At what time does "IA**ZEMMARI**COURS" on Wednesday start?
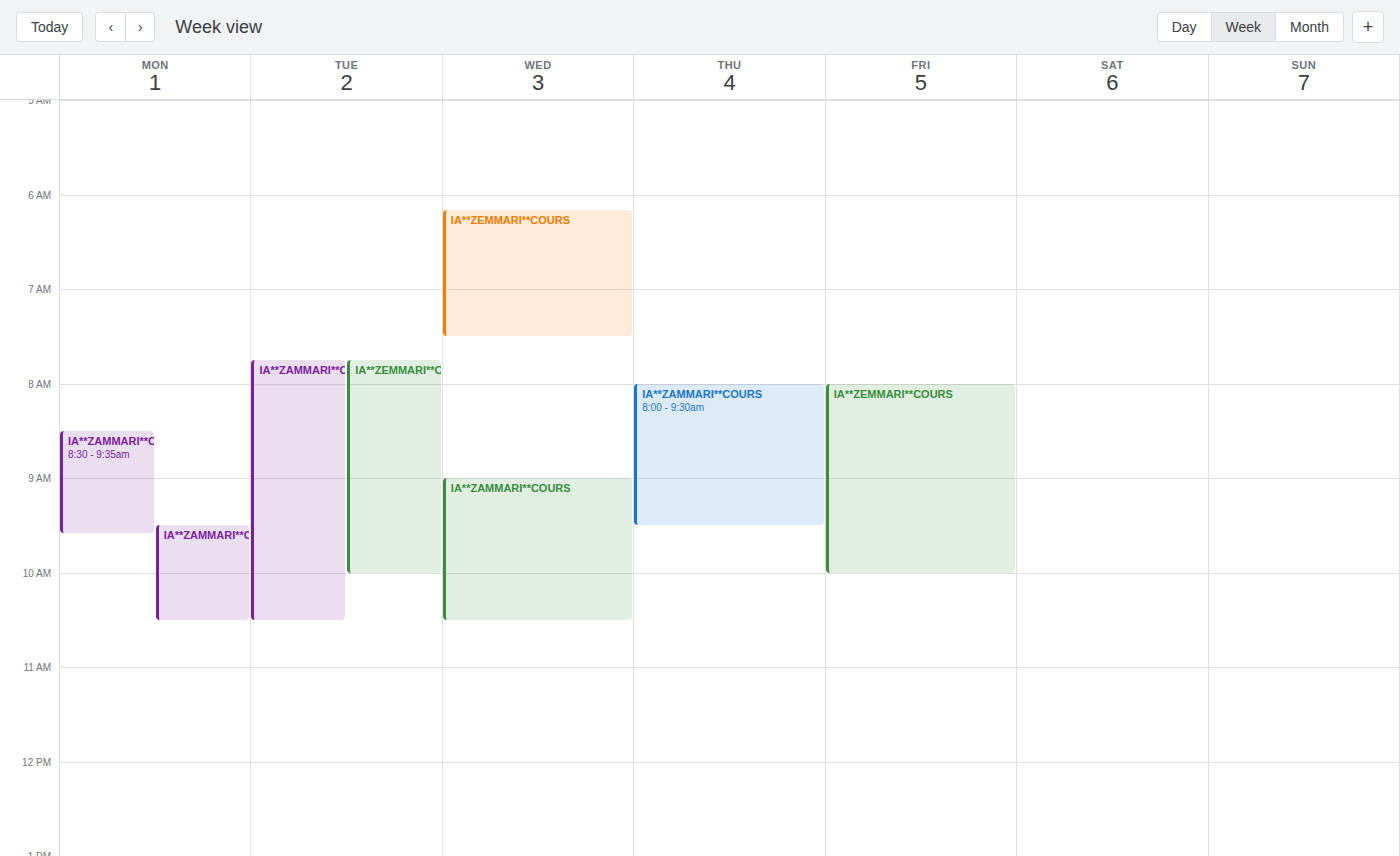
6:10 AM